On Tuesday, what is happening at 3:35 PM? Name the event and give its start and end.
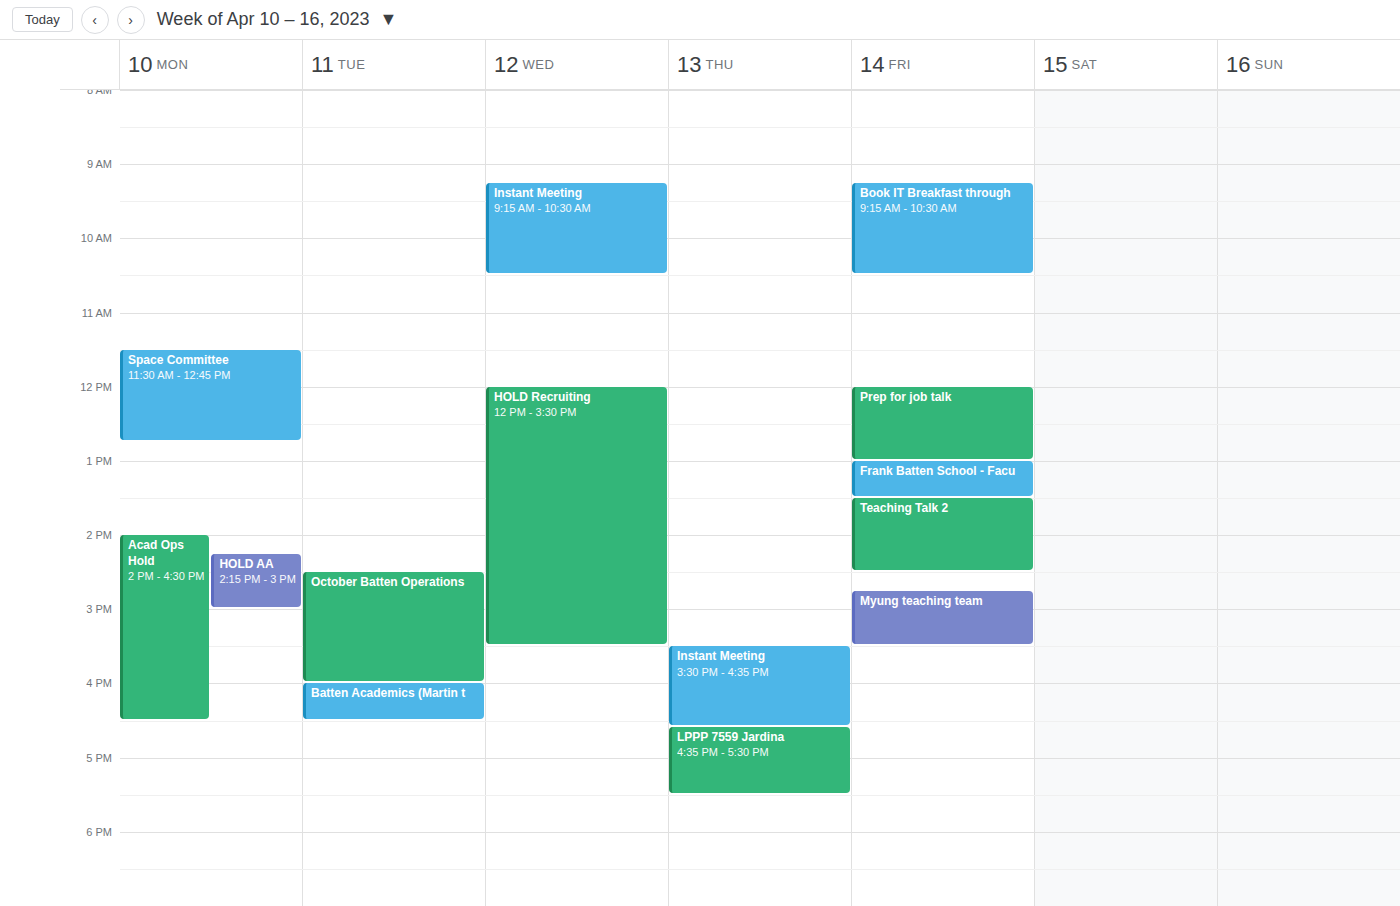
"October Batten Operations", 2:30 PM to 4:00 PM